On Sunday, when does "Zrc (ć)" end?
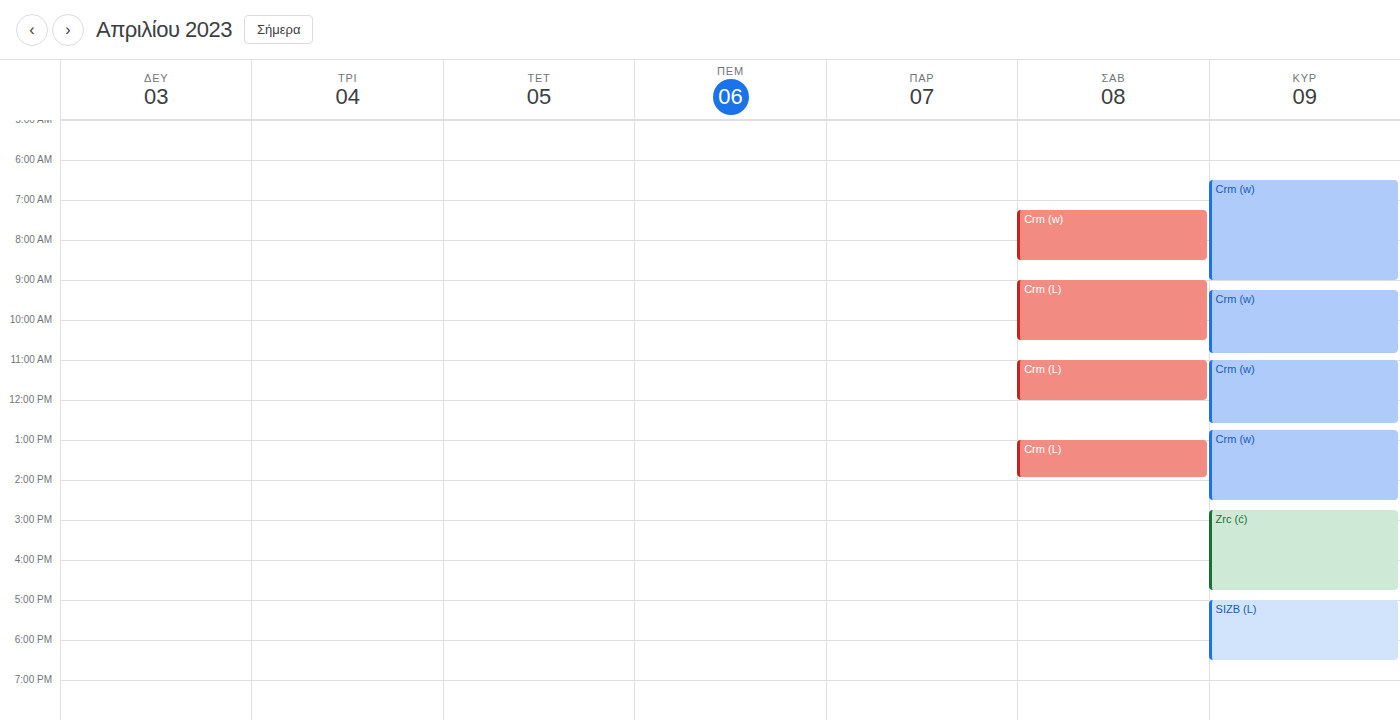
16:45